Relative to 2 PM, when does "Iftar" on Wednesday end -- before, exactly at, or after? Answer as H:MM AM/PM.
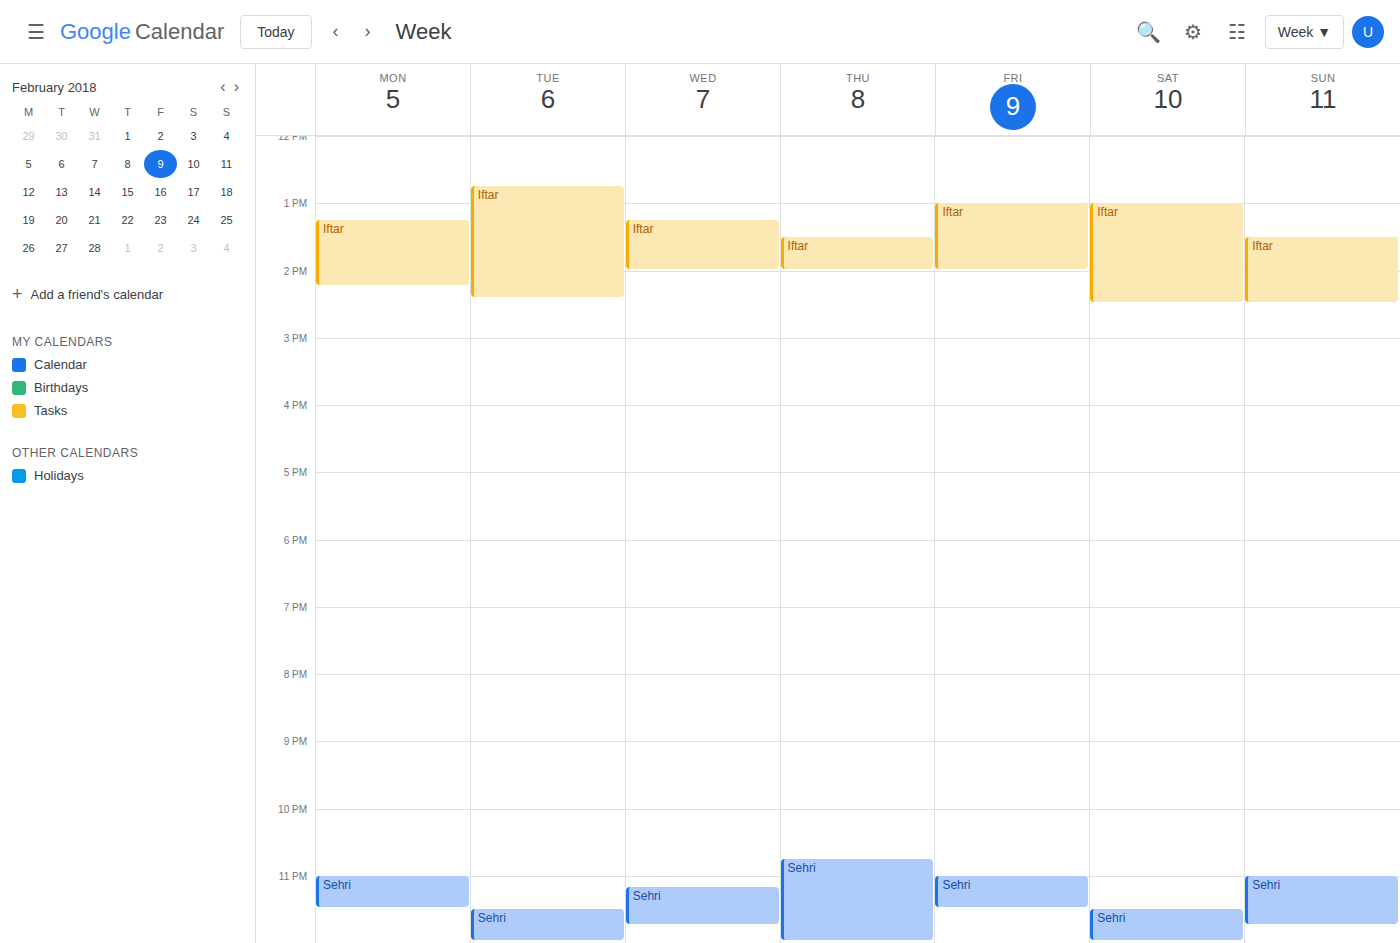
2:00 PM -- exactly at 2 PM, on the 2 PM line.